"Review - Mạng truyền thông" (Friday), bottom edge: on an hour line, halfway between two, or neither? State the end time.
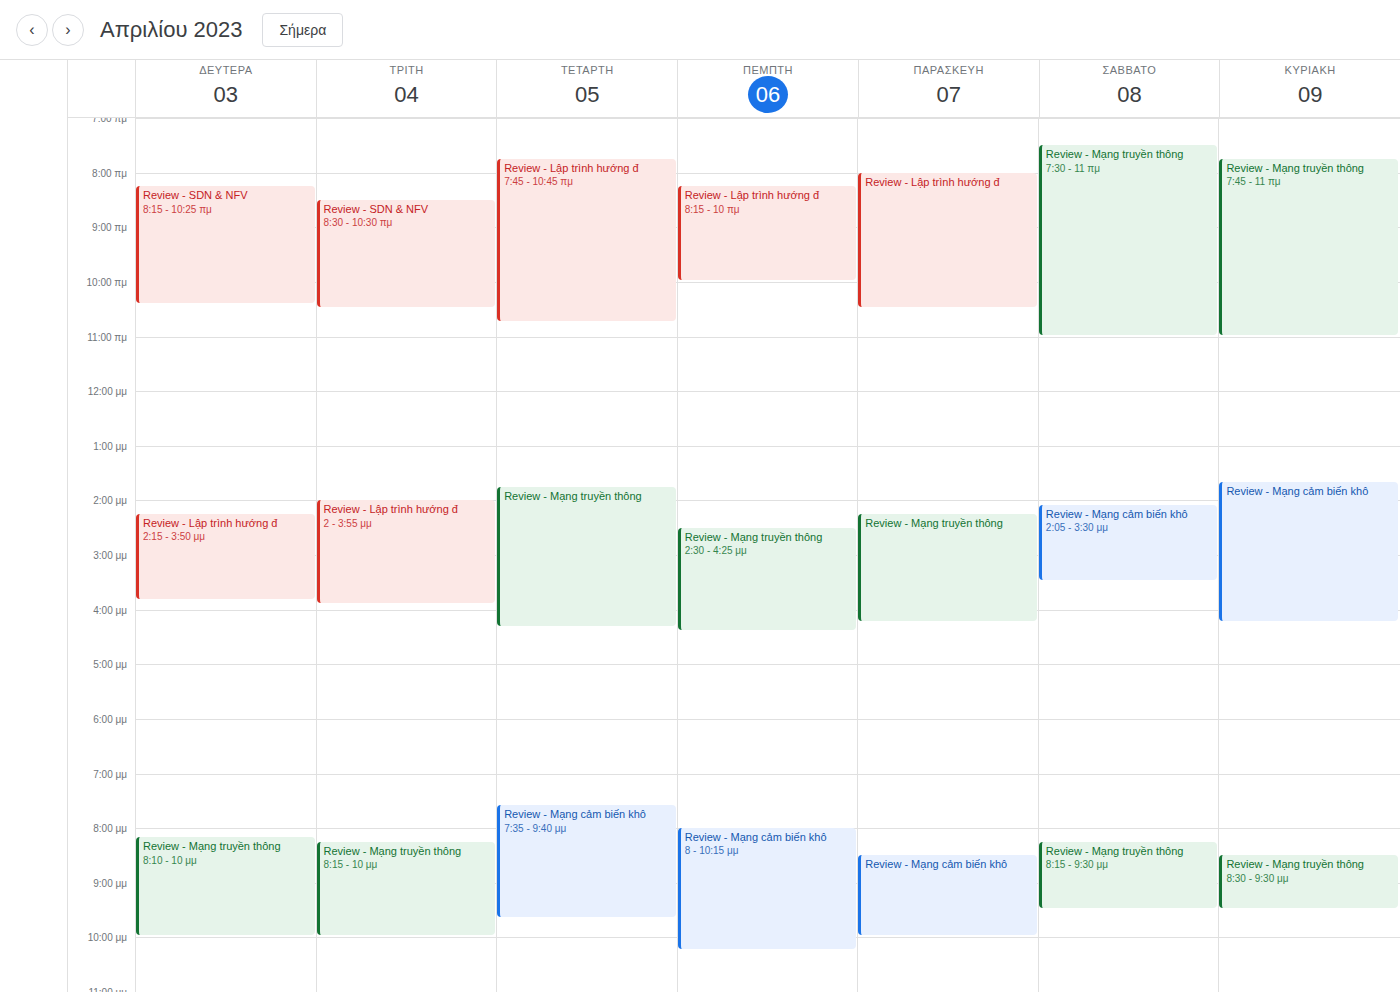
4:15 PM -- neither: a quarter of the way from the 4 PM line to the 5 PM line.